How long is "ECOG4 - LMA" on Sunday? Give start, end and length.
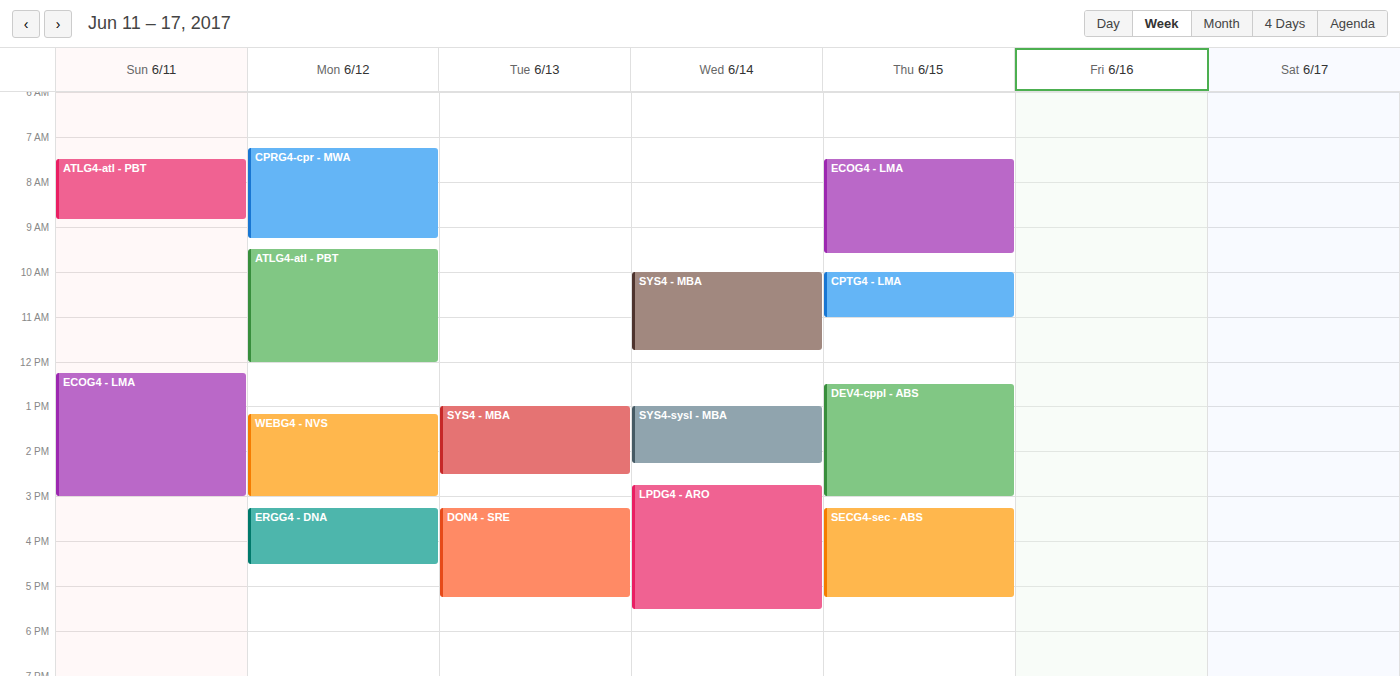
12:15 PM to 3:00 PM, 2 hours 45 minutes